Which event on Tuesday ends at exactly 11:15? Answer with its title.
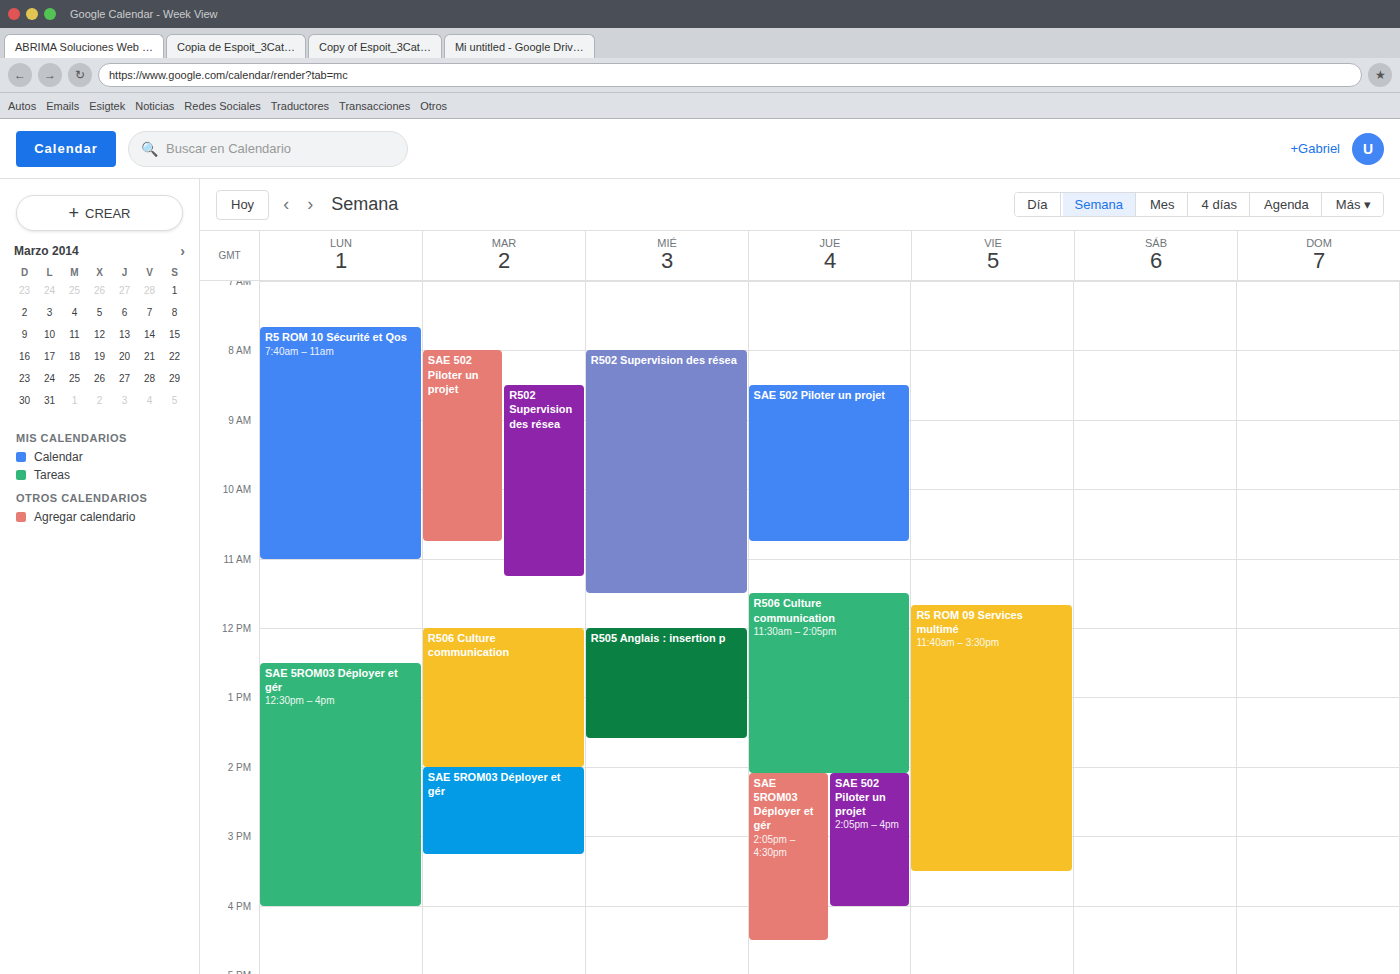
"R502 Supervision des résea"